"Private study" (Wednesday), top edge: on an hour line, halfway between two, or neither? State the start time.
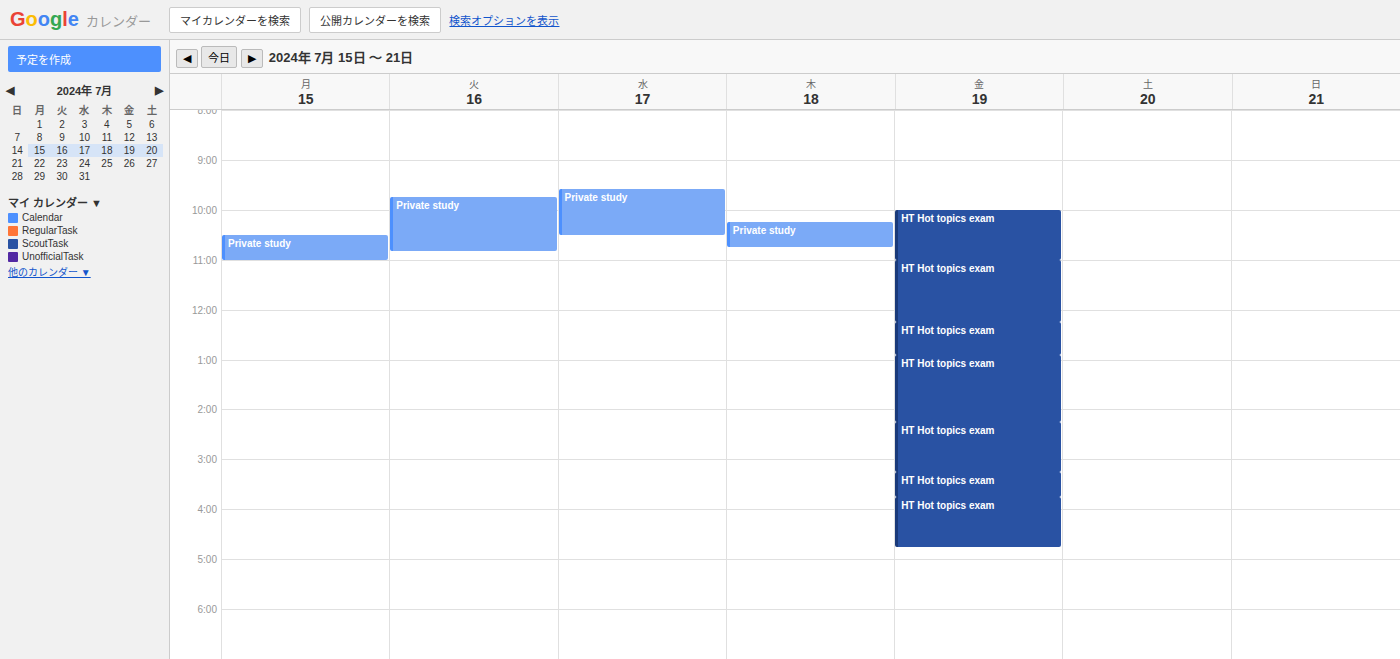
9:35 AM -- neither: 35 minutes below the 9 AM line and 25 minutes above the 10 AM line.